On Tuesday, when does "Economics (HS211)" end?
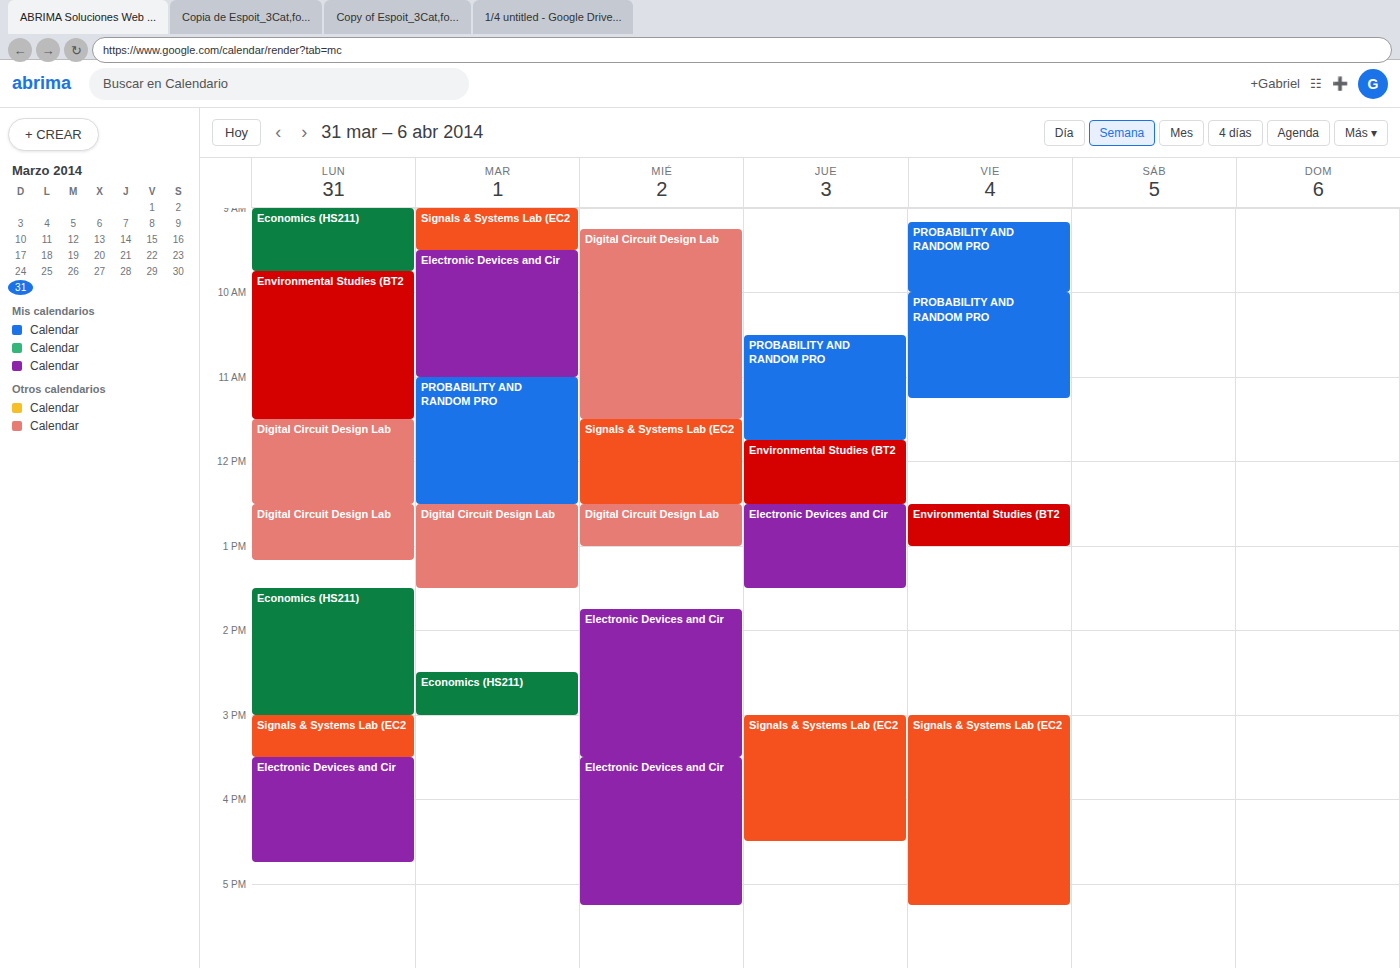
3:00 PM